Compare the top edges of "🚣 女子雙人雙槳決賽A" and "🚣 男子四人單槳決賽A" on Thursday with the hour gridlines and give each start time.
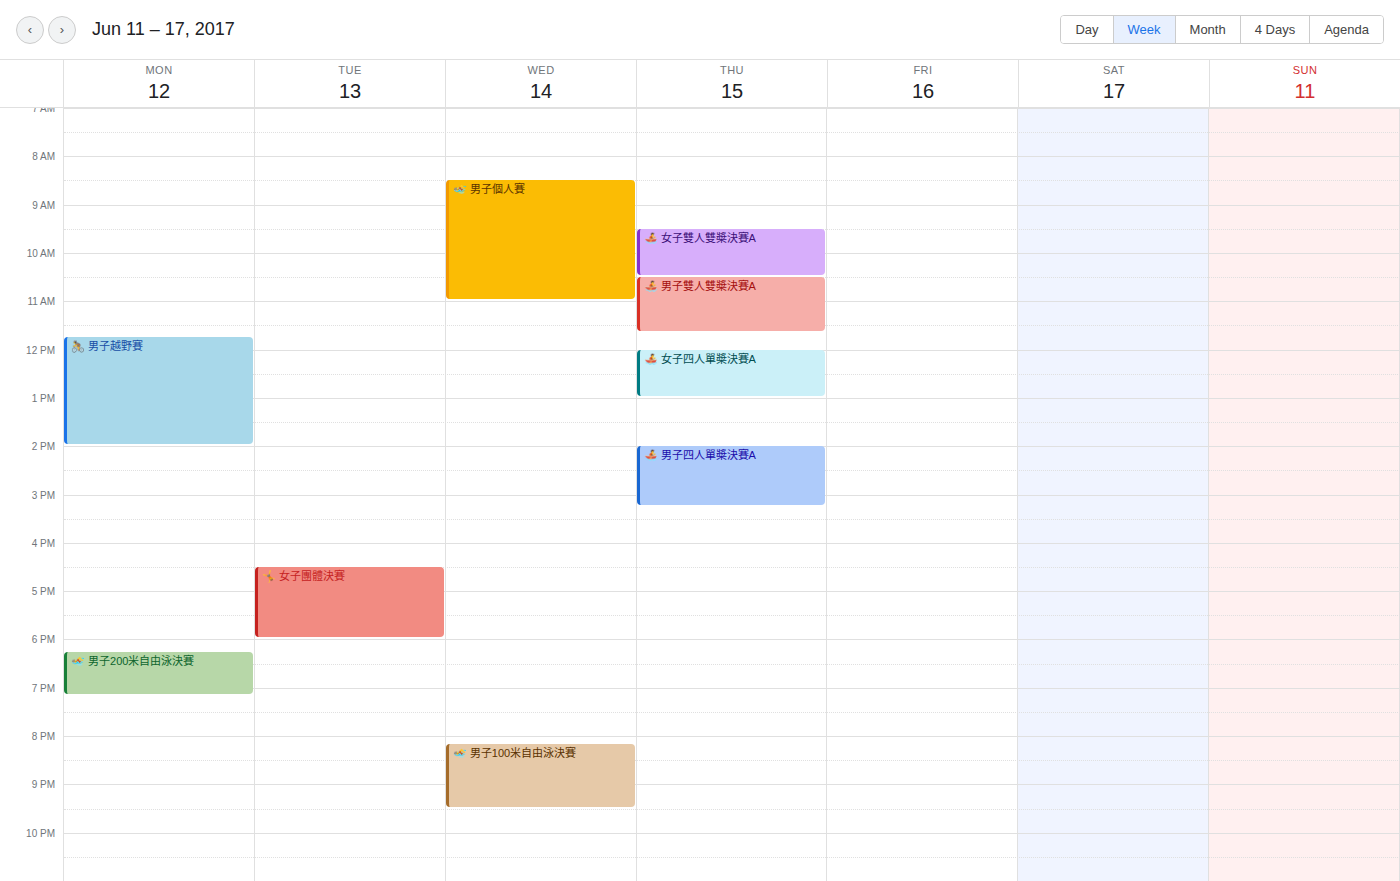
"🚣 女子雙人雙槳決賽A": 9:30 AM, halfway between the 9 AM and 10 AM lines. "🚣 男子四人單槳決賽A": 2:00 PM, exactly on the 2 PM line.